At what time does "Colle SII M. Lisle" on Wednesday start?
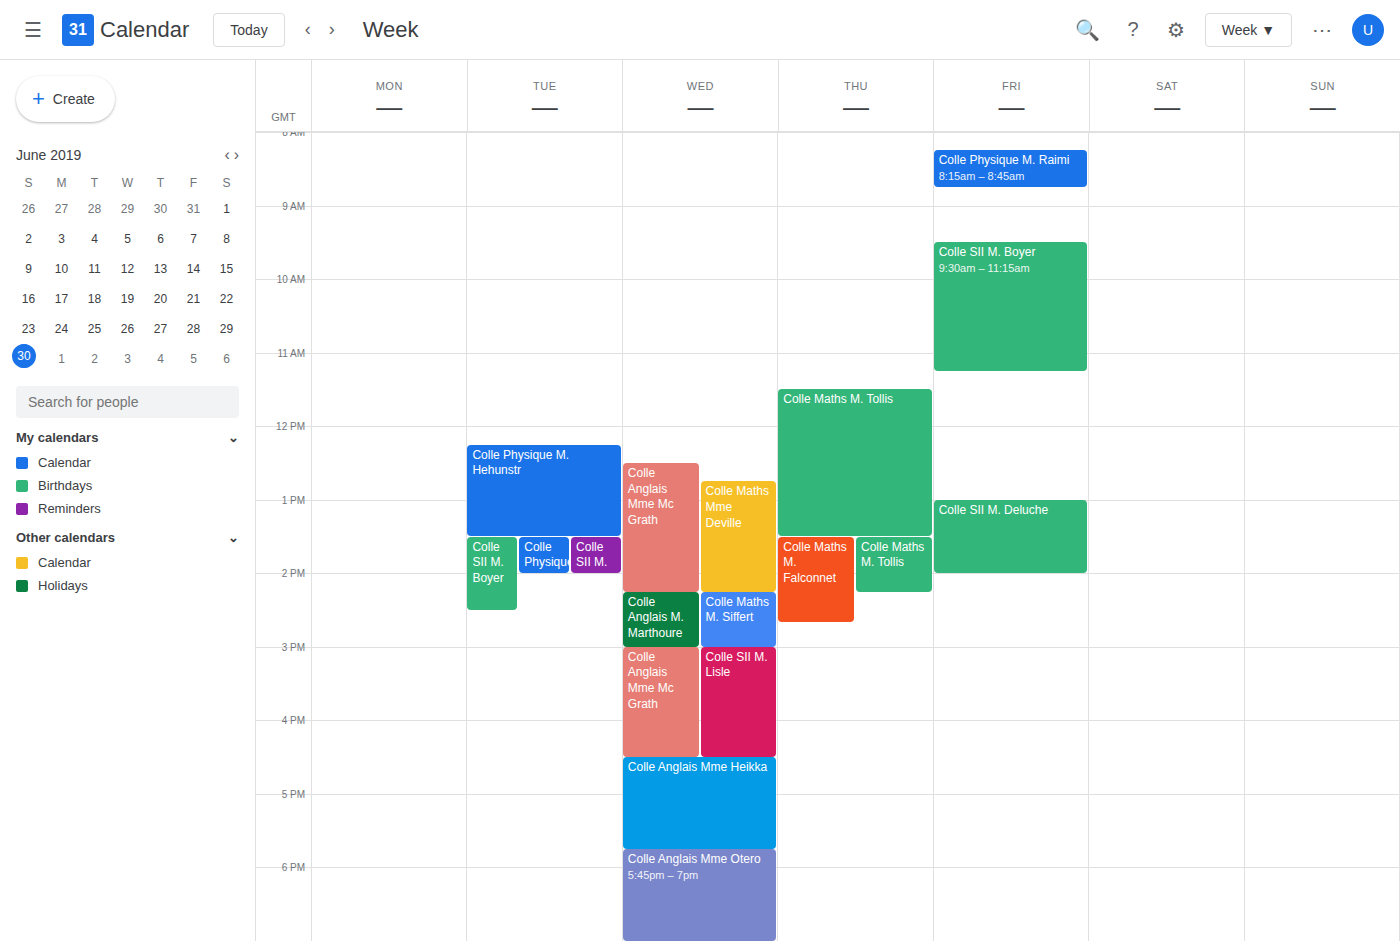
3:00 PM